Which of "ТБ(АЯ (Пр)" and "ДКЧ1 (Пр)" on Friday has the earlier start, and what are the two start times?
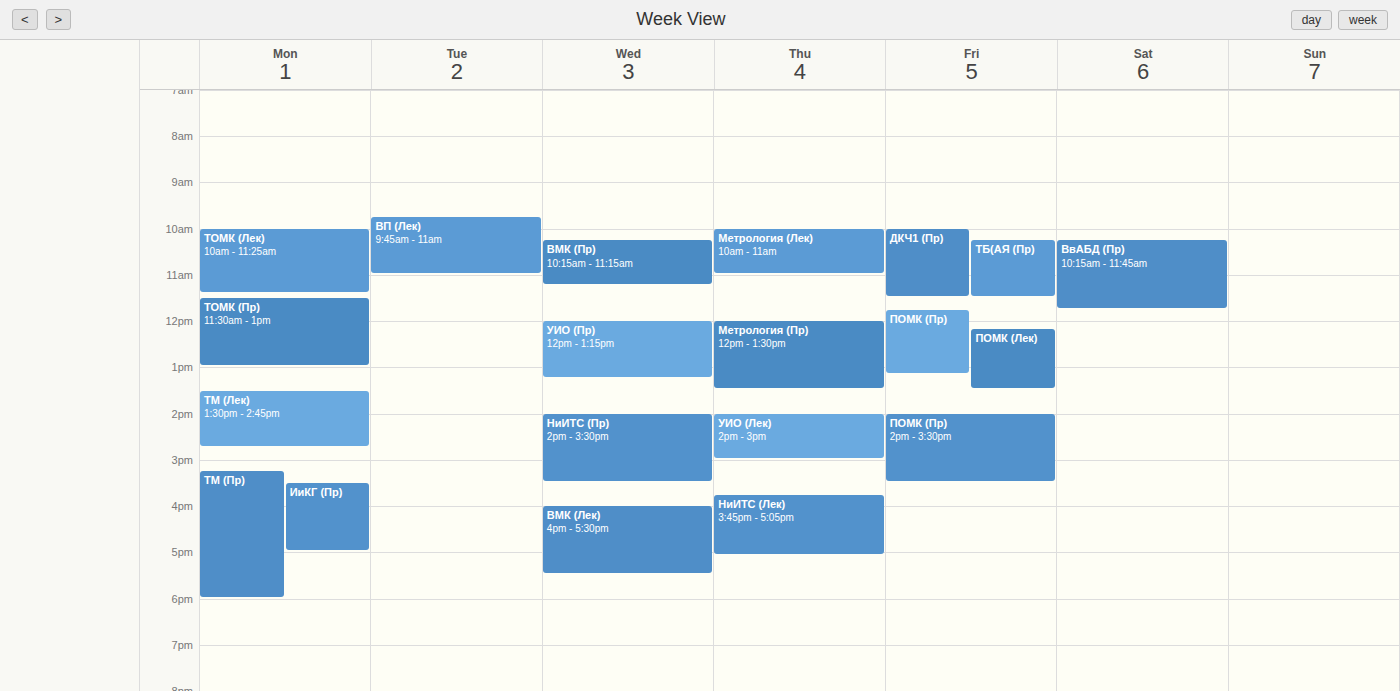
"ДКЧ1 (Пр)" 10:00; "ТБ(АЯ (Пр)" 10:15.